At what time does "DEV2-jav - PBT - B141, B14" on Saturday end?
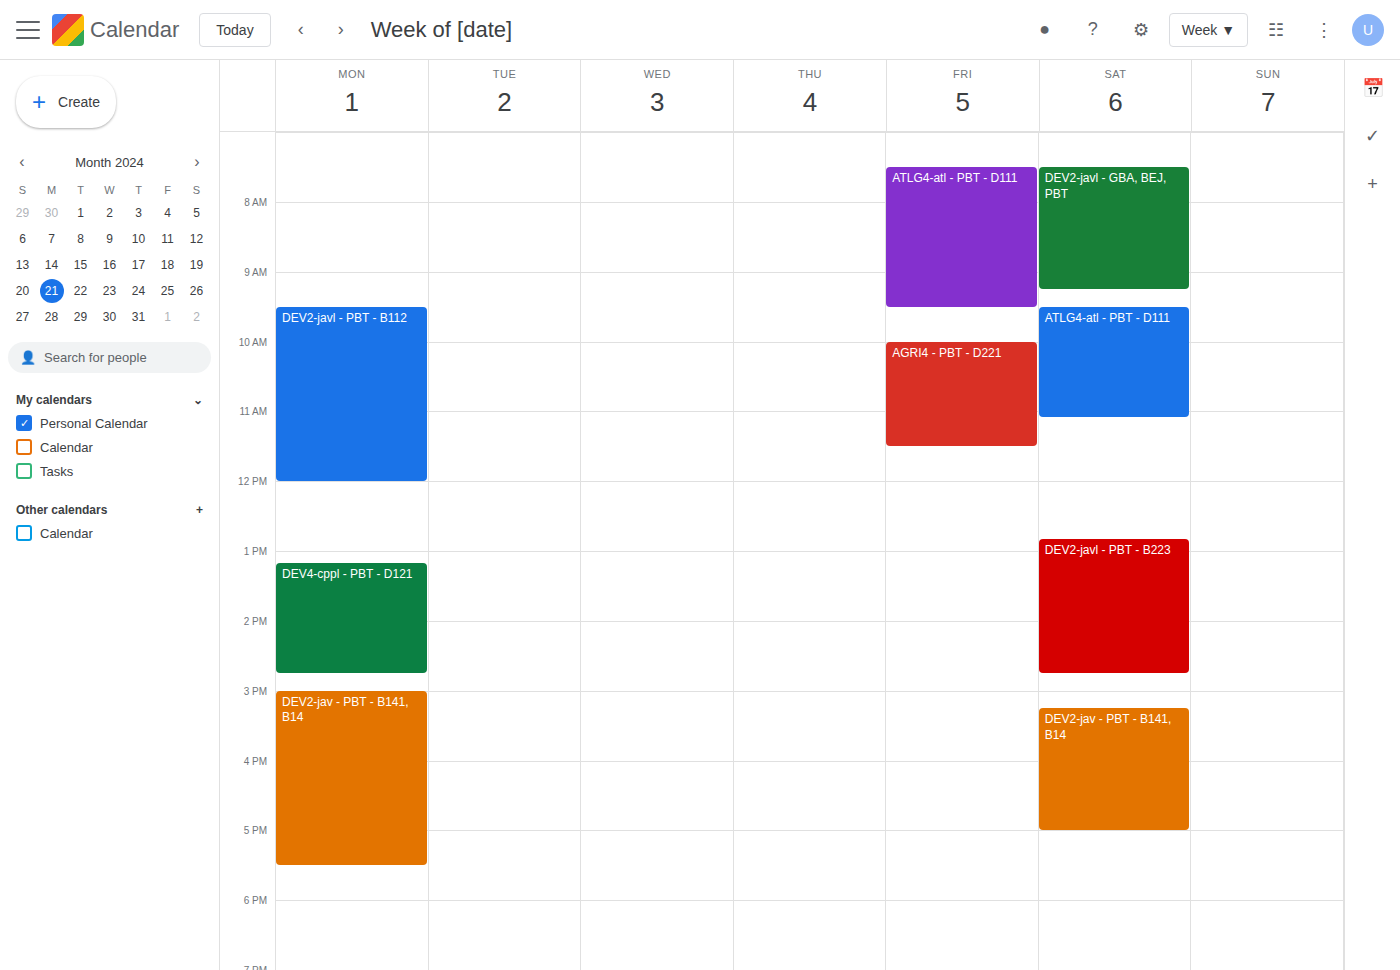
5:00 PM